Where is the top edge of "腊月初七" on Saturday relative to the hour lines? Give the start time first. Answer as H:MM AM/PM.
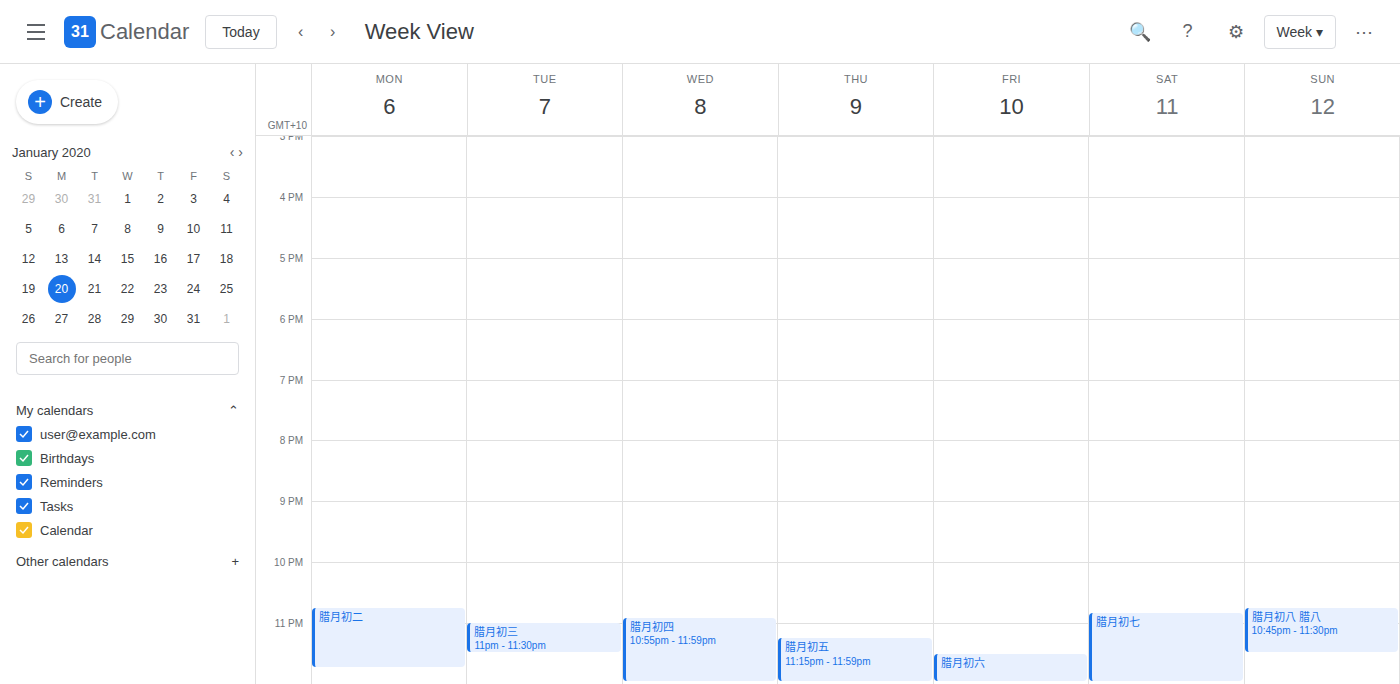
10:50 PM -- neither: 50 minutes below the 10 PM line and 10 minutes above the 11 PM line.